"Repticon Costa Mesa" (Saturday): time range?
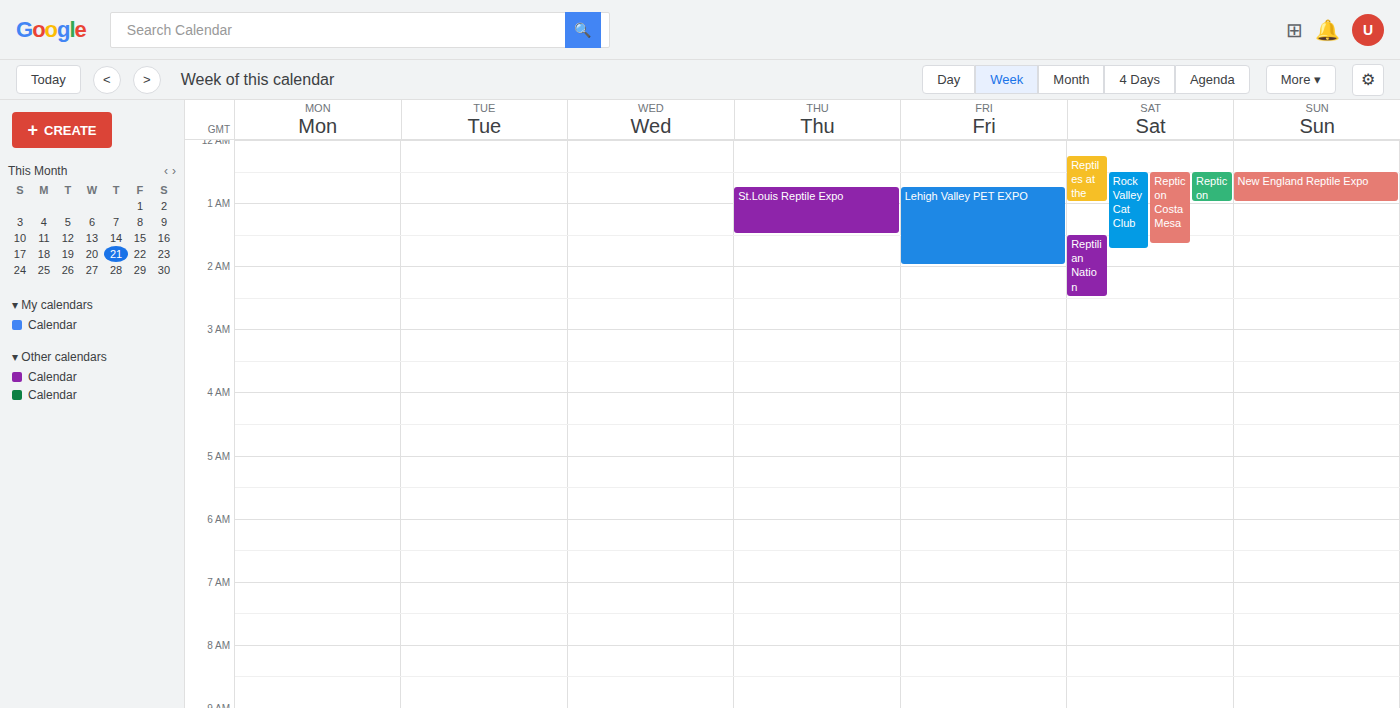
00:30 to 01:40